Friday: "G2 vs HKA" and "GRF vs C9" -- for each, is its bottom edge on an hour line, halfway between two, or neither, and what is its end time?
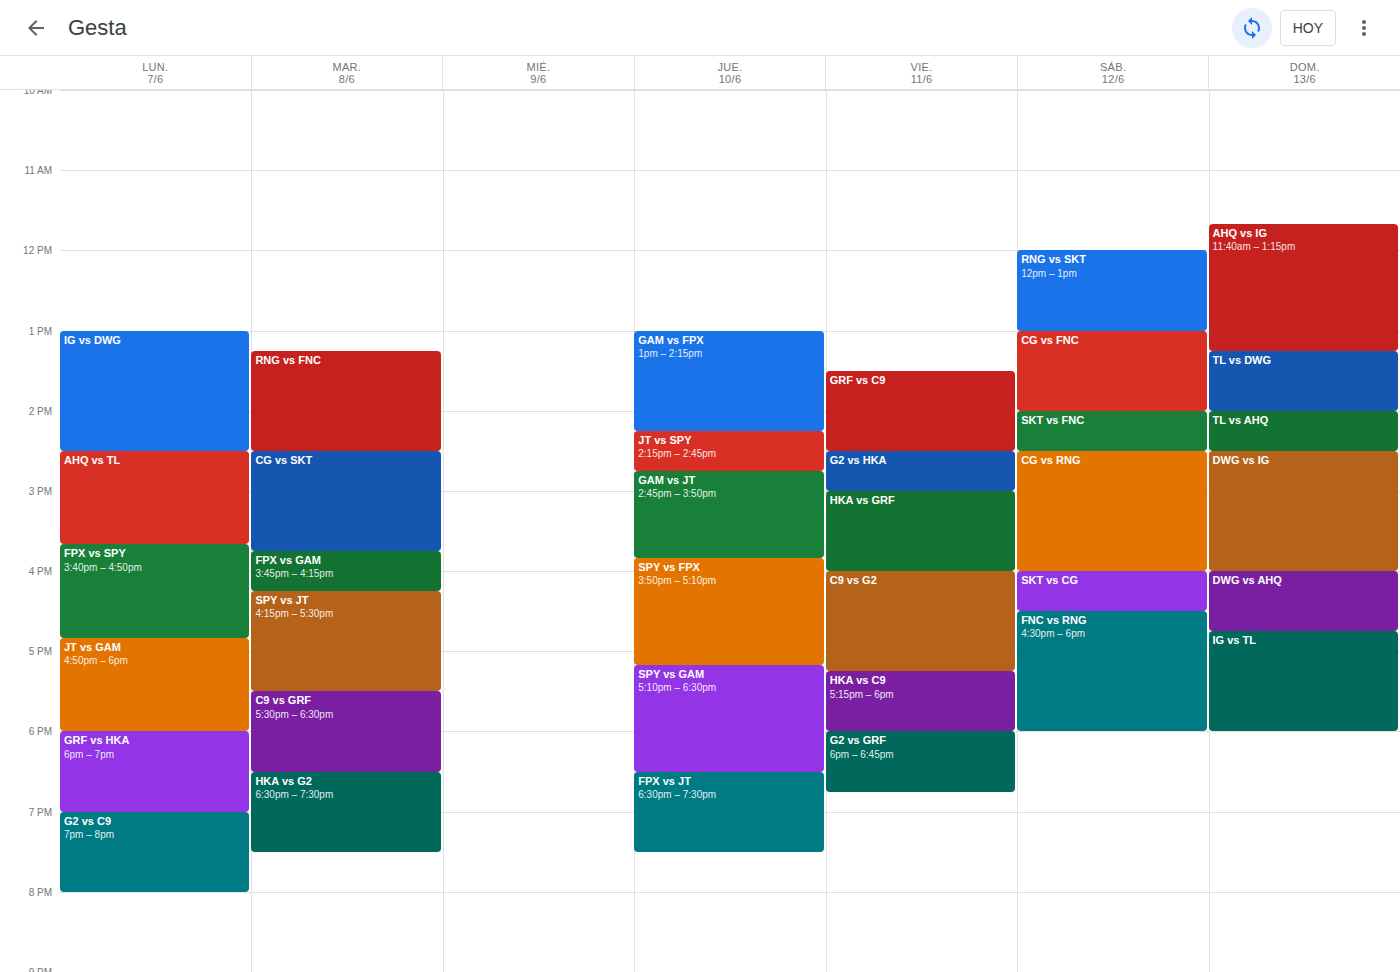
"G2 vs HKA": 3:00 PM, exactly on the 3 PM line. "GRF vs C9": 2:30 PM, halfway between the 2 PM and 3 PM lines.